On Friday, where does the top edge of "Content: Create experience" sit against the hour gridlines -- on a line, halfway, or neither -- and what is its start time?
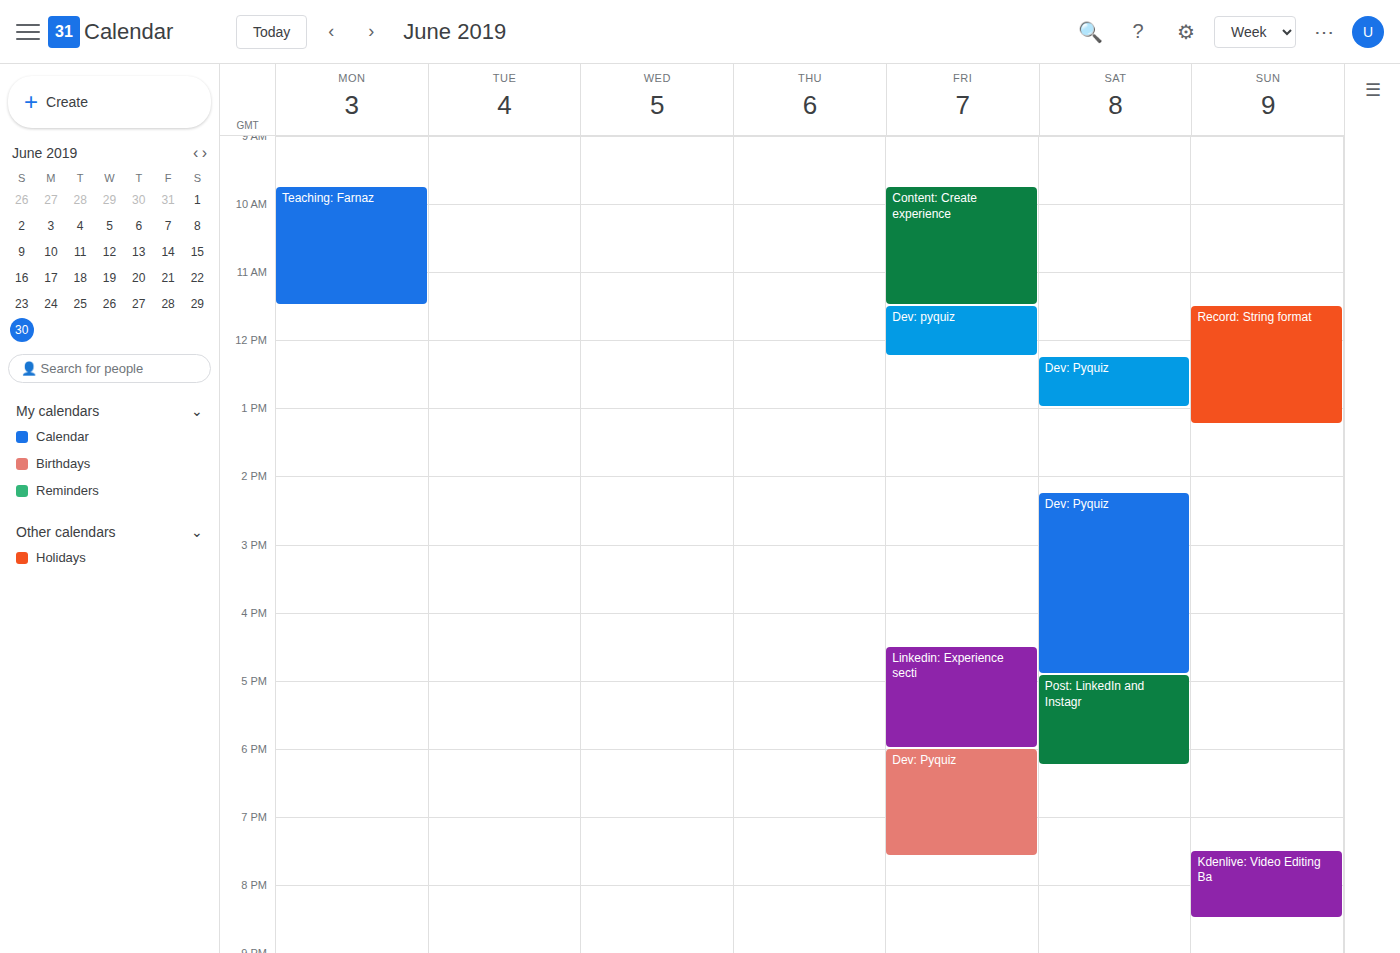
09:45 -- neither: three quarters of the way from the 09:00 line to the 10:00 line.